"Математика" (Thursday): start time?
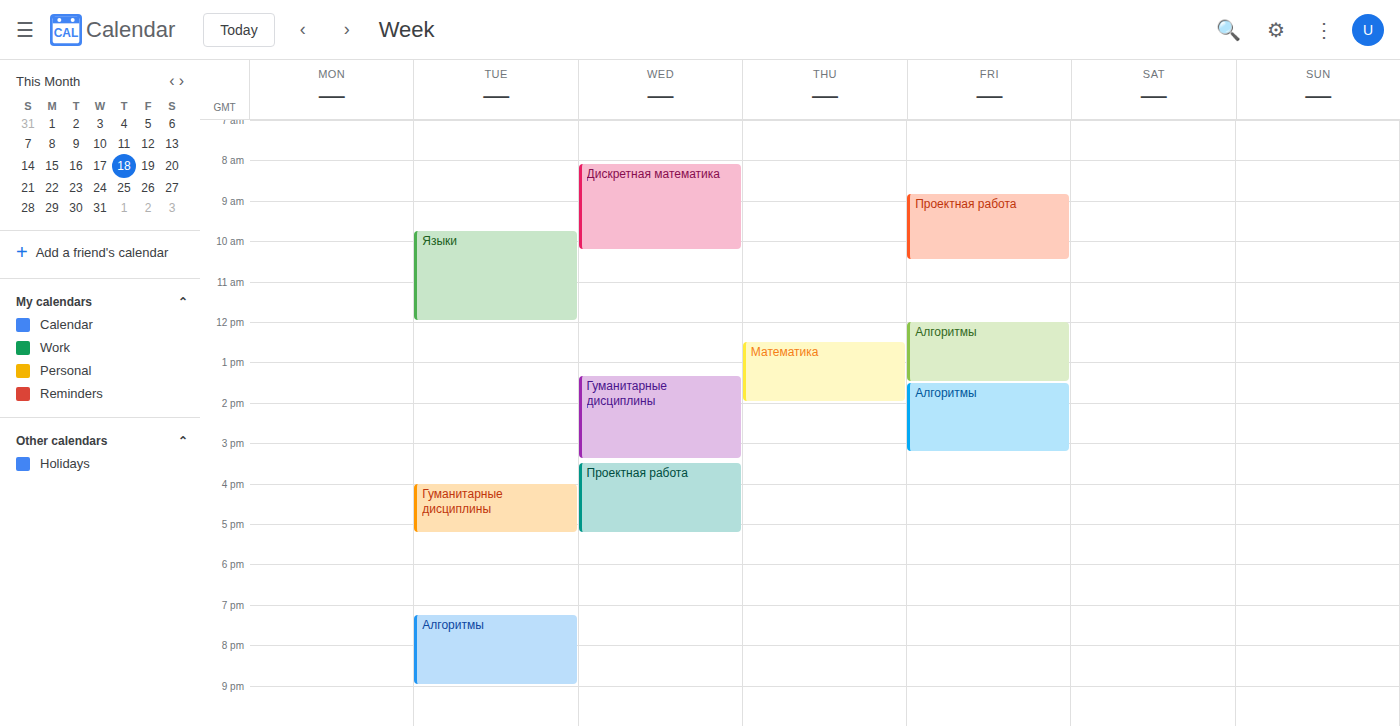
12:30 PM